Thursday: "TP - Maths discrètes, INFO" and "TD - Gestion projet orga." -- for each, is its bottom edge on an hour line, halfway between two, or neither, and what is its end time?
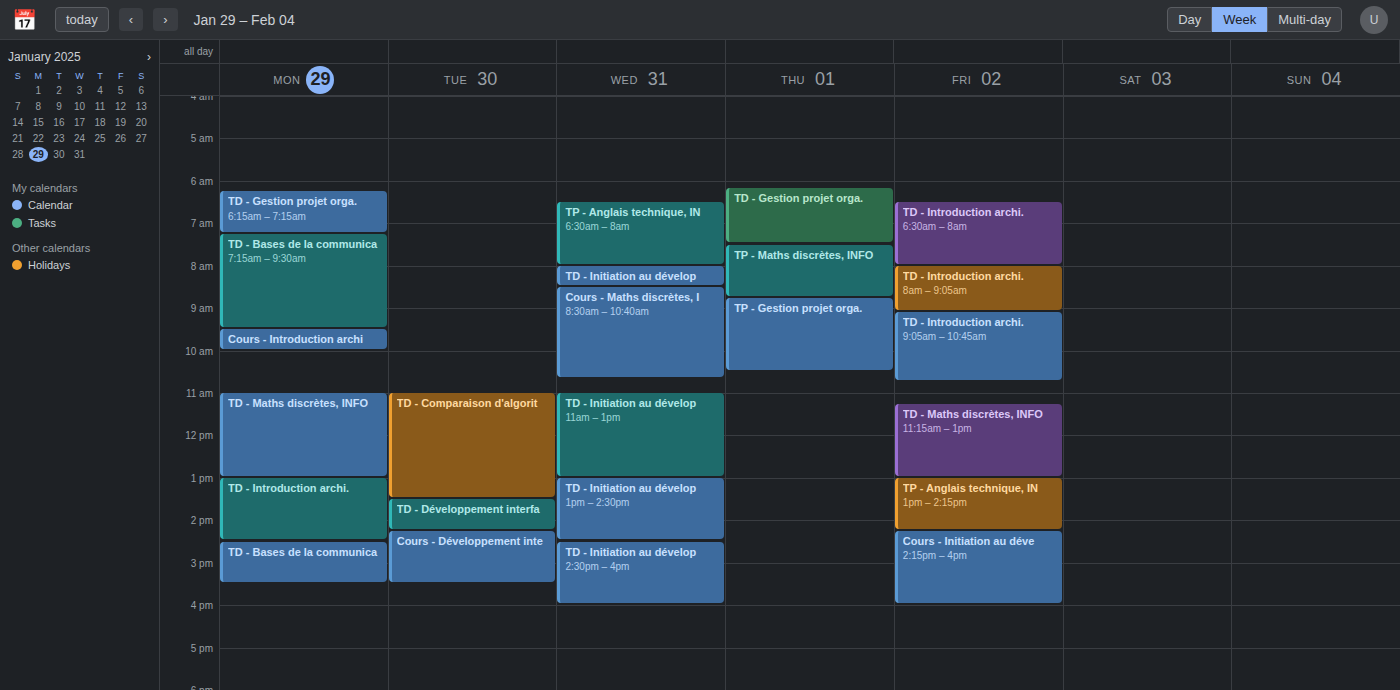
"TP - Maths discrètes, INFO": 08:45, neither: three quarters of the way from the 08:00 line to the 09:00 line. "TD - Gestion projet orga.": 07:30, halfway between the 07:00 and 08:00 lines.